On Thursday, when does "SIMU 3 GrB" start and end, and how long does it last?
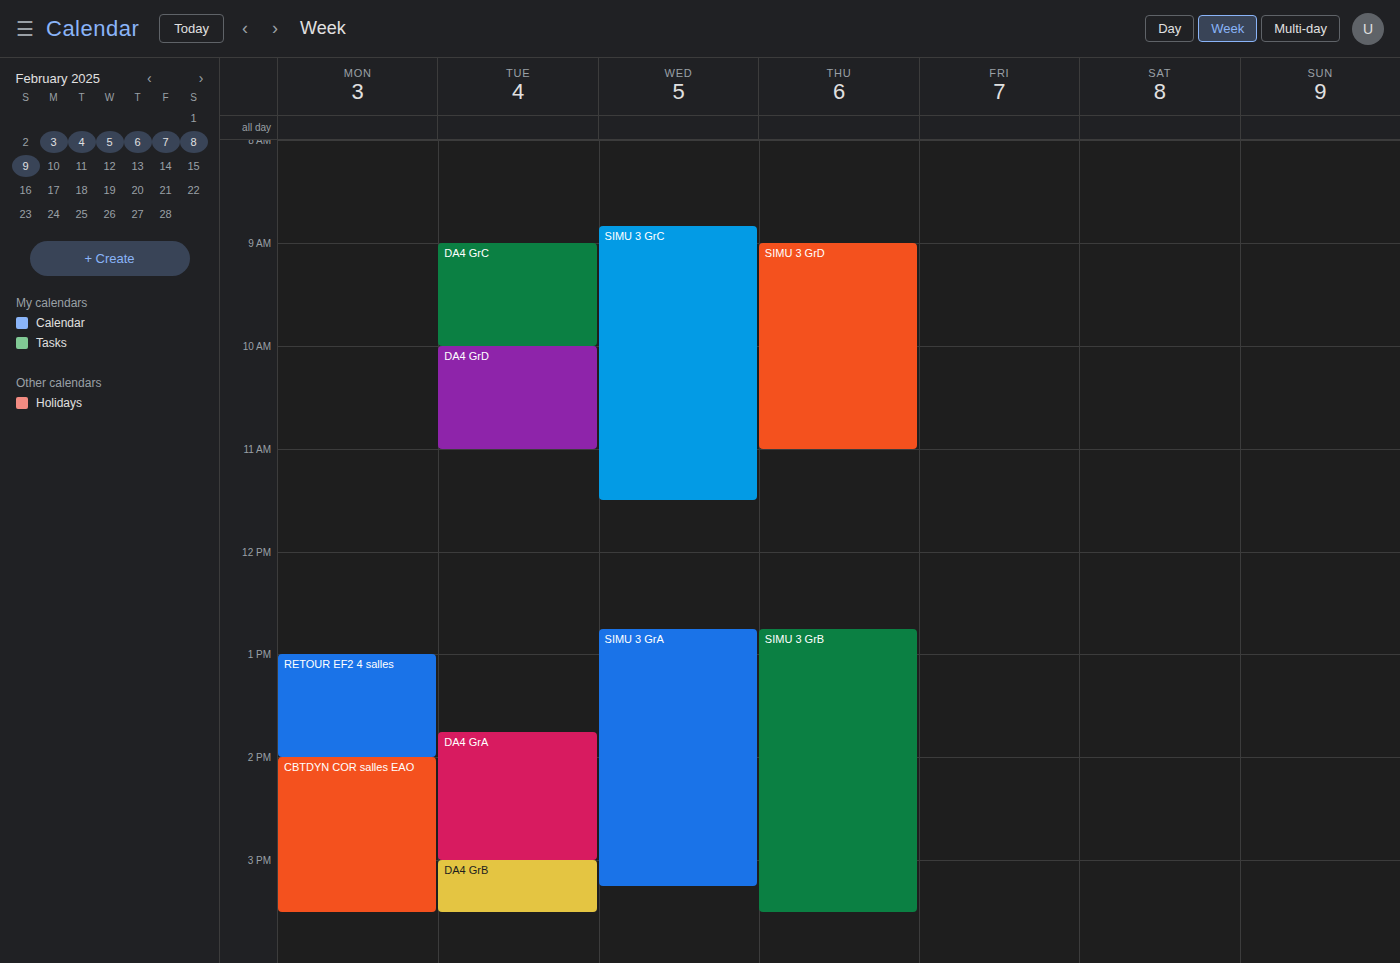
12:45 PM to 3:30 PM, 2 hours 45 minutes